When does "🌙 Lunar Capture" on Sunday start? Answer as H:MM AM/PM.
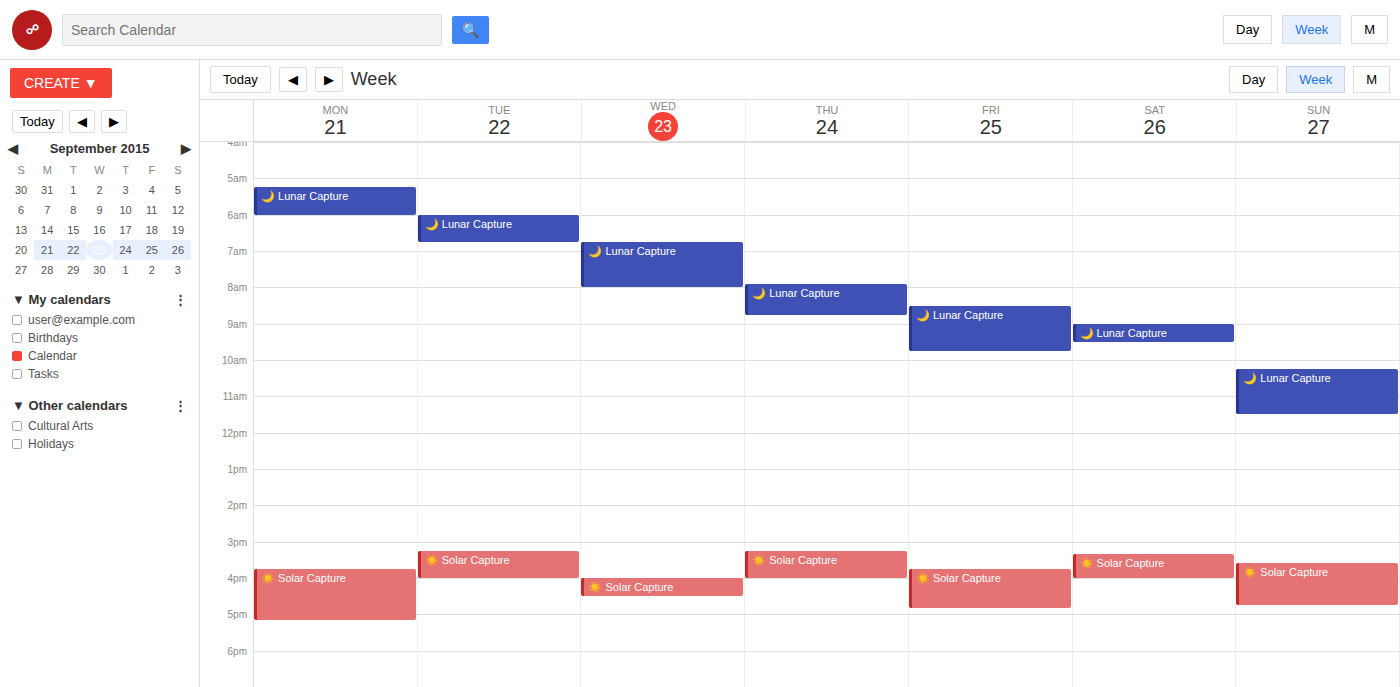
10:15 AM